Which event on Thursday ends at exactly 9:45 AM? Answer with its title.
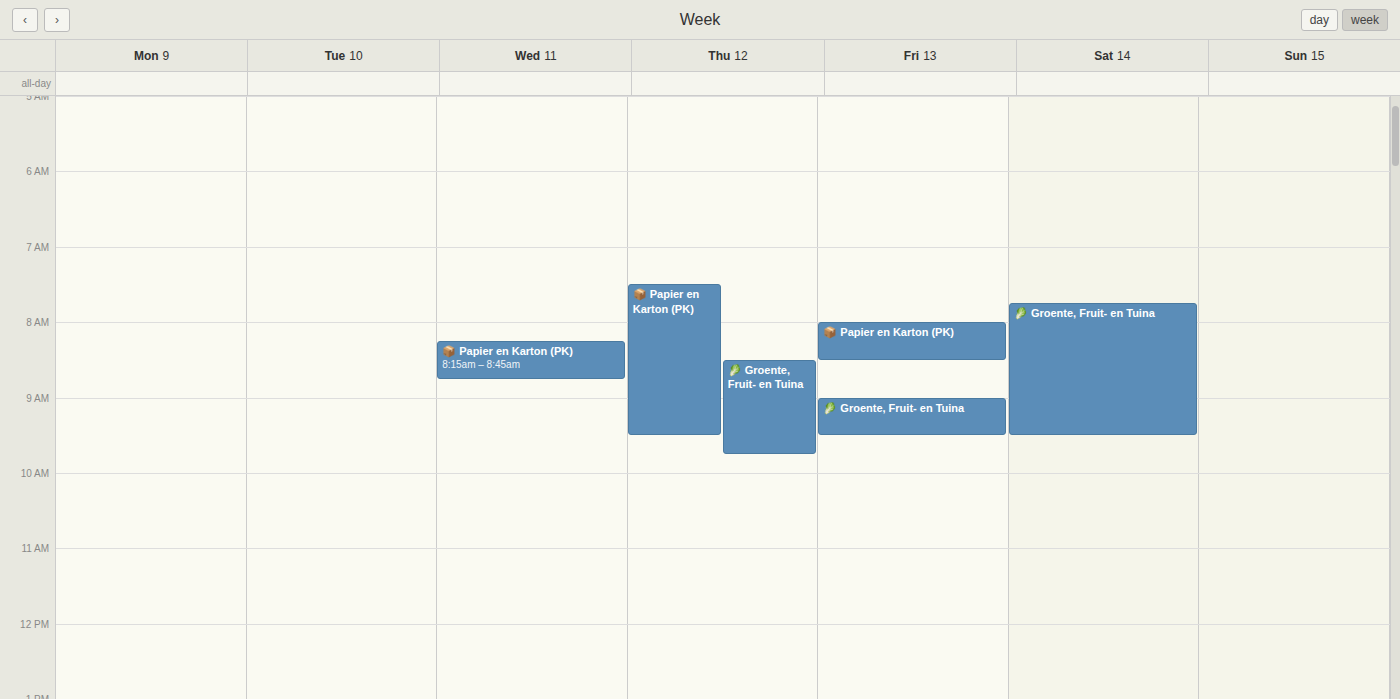
"🥬 Groente, Fruit- en Tuina"